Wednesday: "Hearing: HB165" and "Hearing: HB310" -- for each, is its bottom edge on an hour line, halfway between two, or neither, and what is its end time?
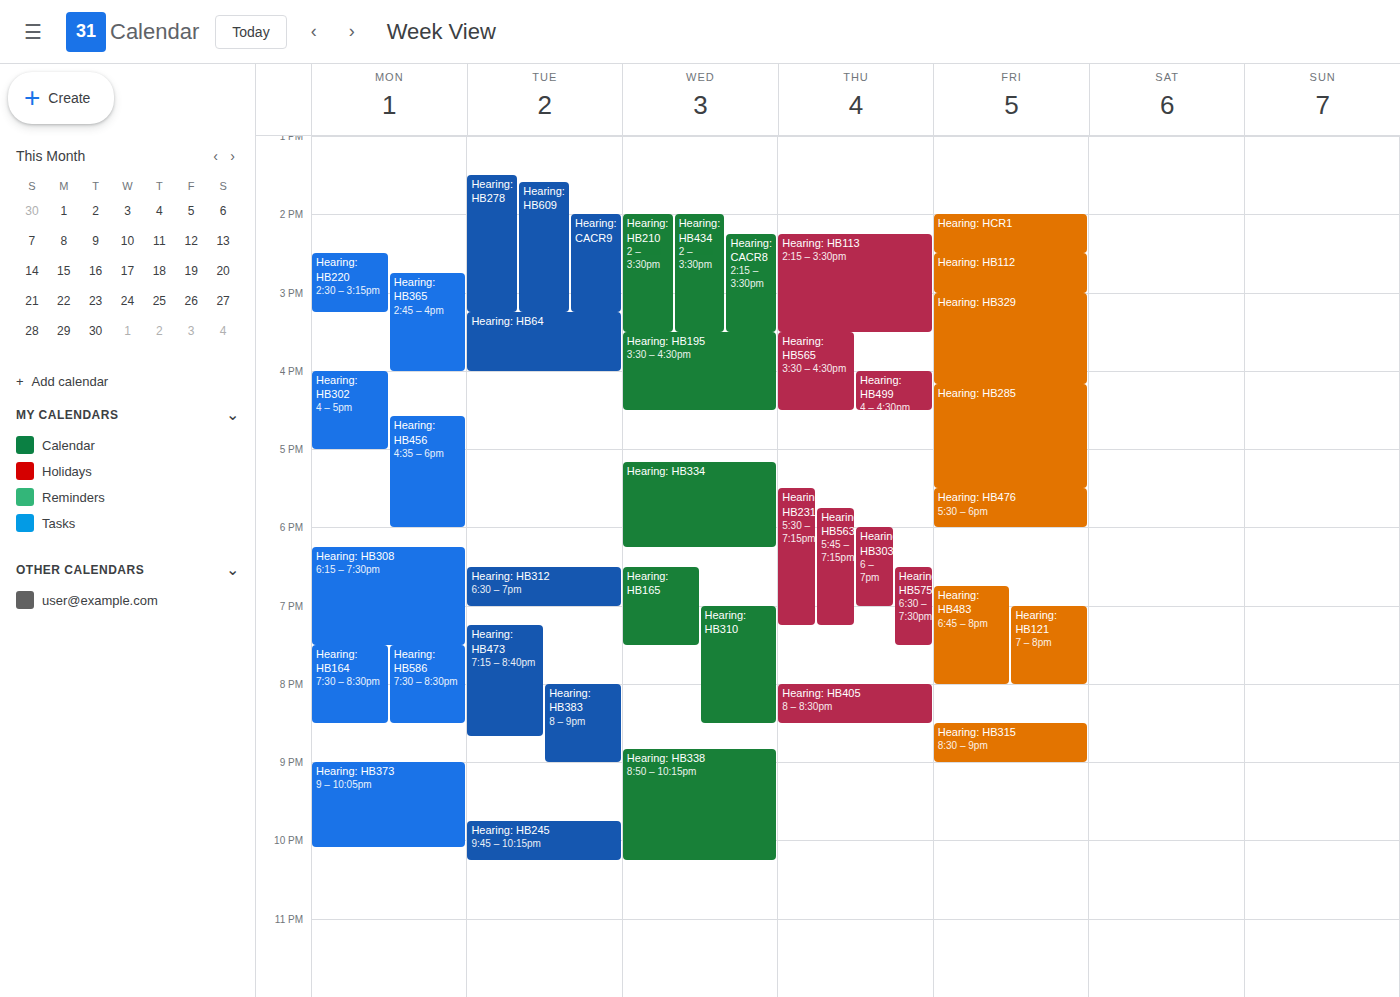
"Hearing: HB165": 7:30 PM, halfway between the 7 PM and 8 PM lines. "Hearing: HB310": 8:30 PM, halfway between the 8 PM and 9 PM lines.